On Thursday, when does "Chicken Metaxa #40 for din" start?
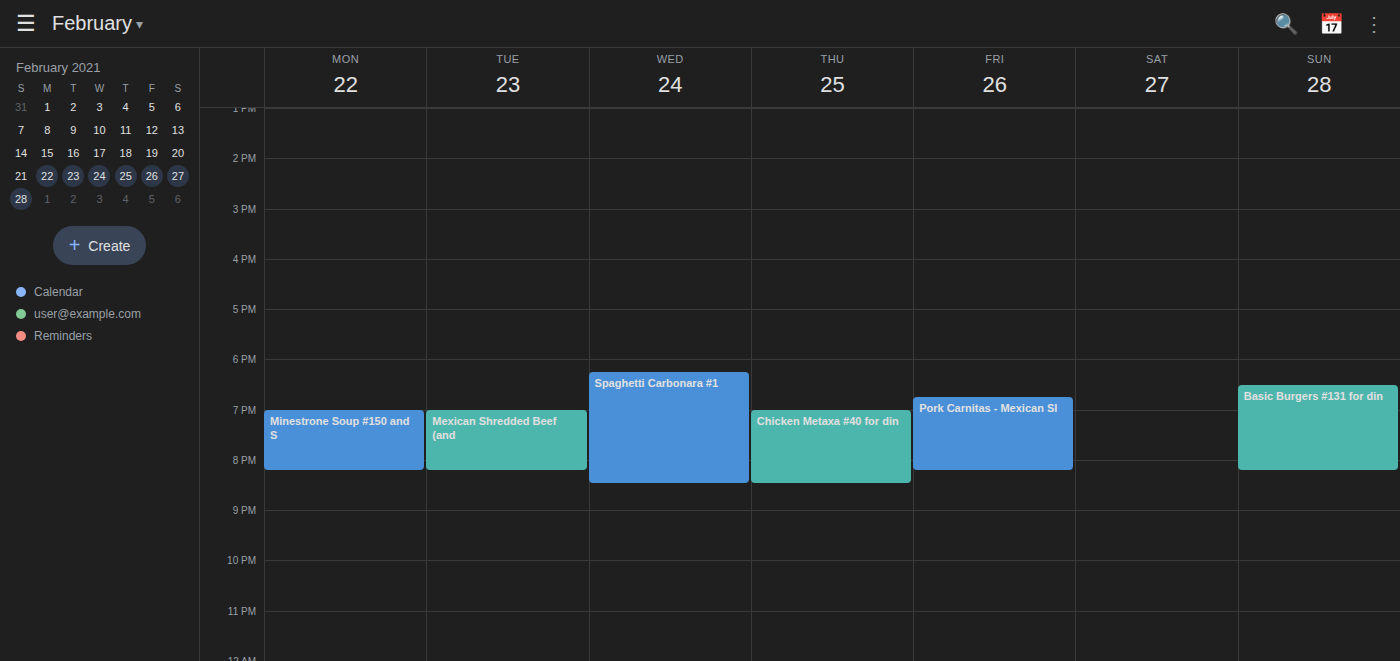
7:00 PM